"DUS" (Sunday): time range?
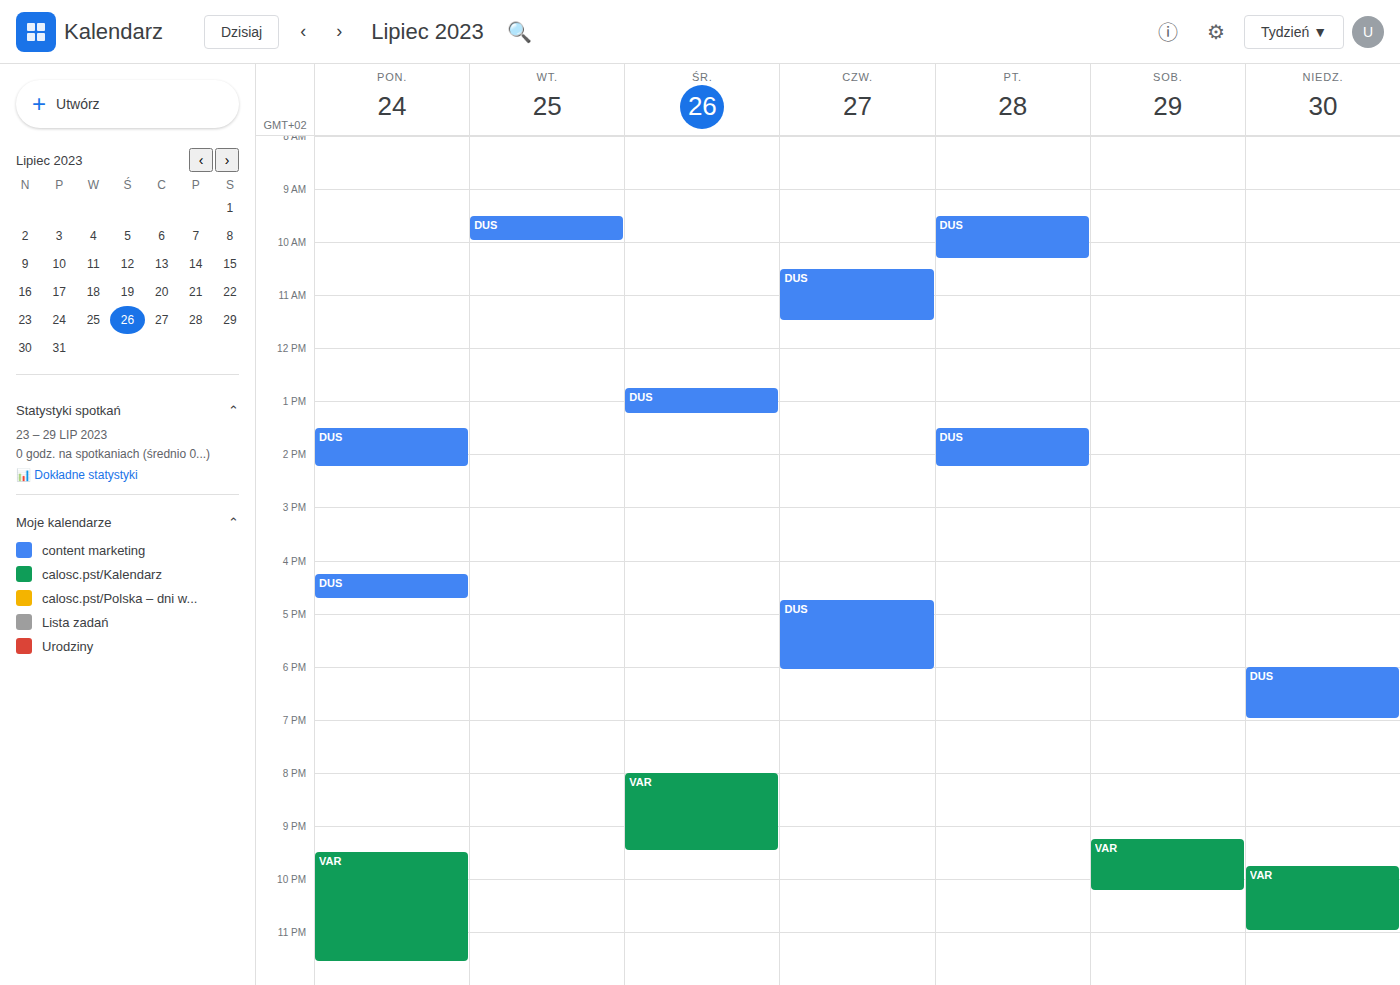
6:00 PM to 7:00 PM